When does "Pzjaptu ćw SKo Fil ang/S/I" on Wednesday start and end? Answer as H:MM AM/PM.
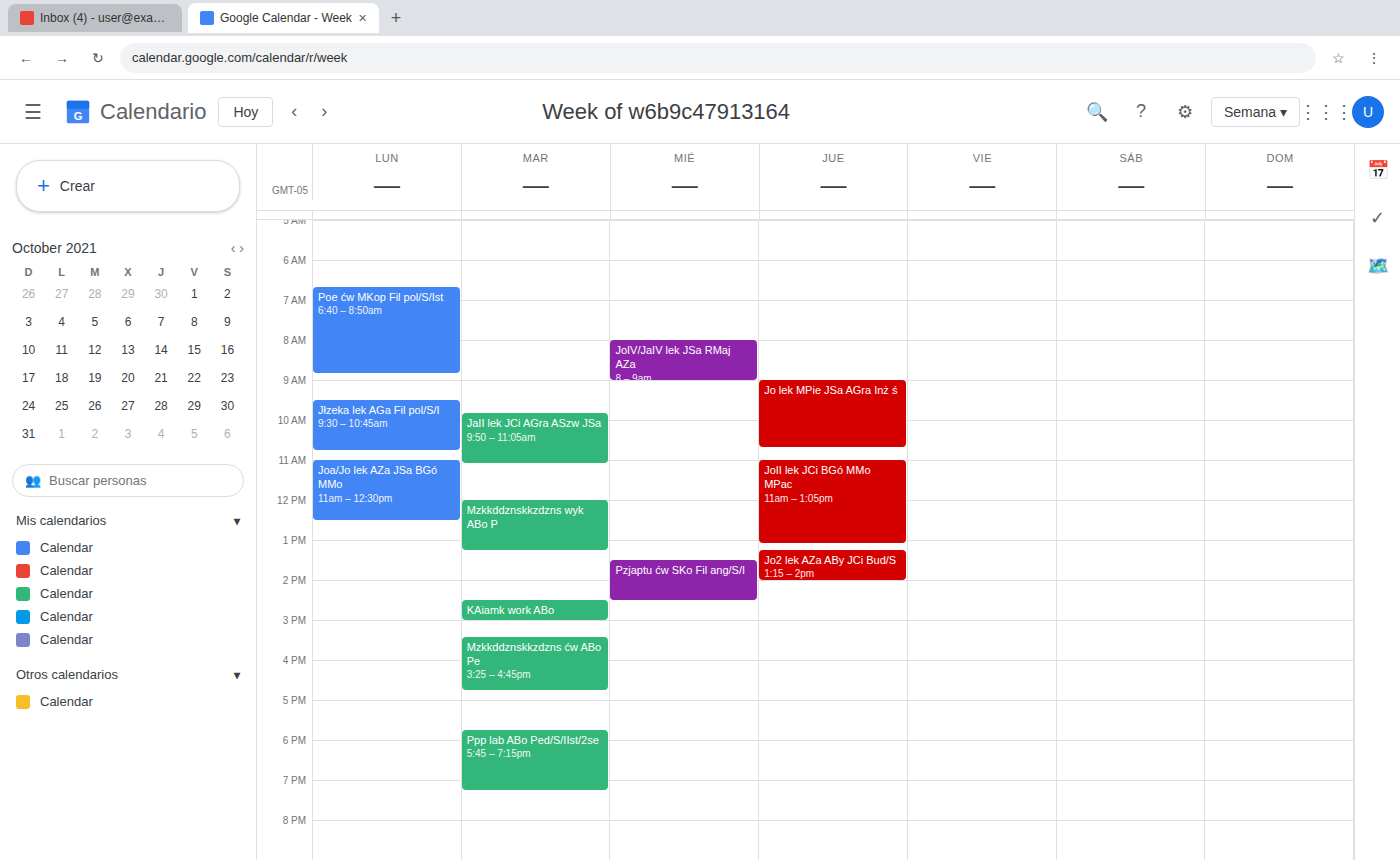
1:30 PM to 2:30 PM